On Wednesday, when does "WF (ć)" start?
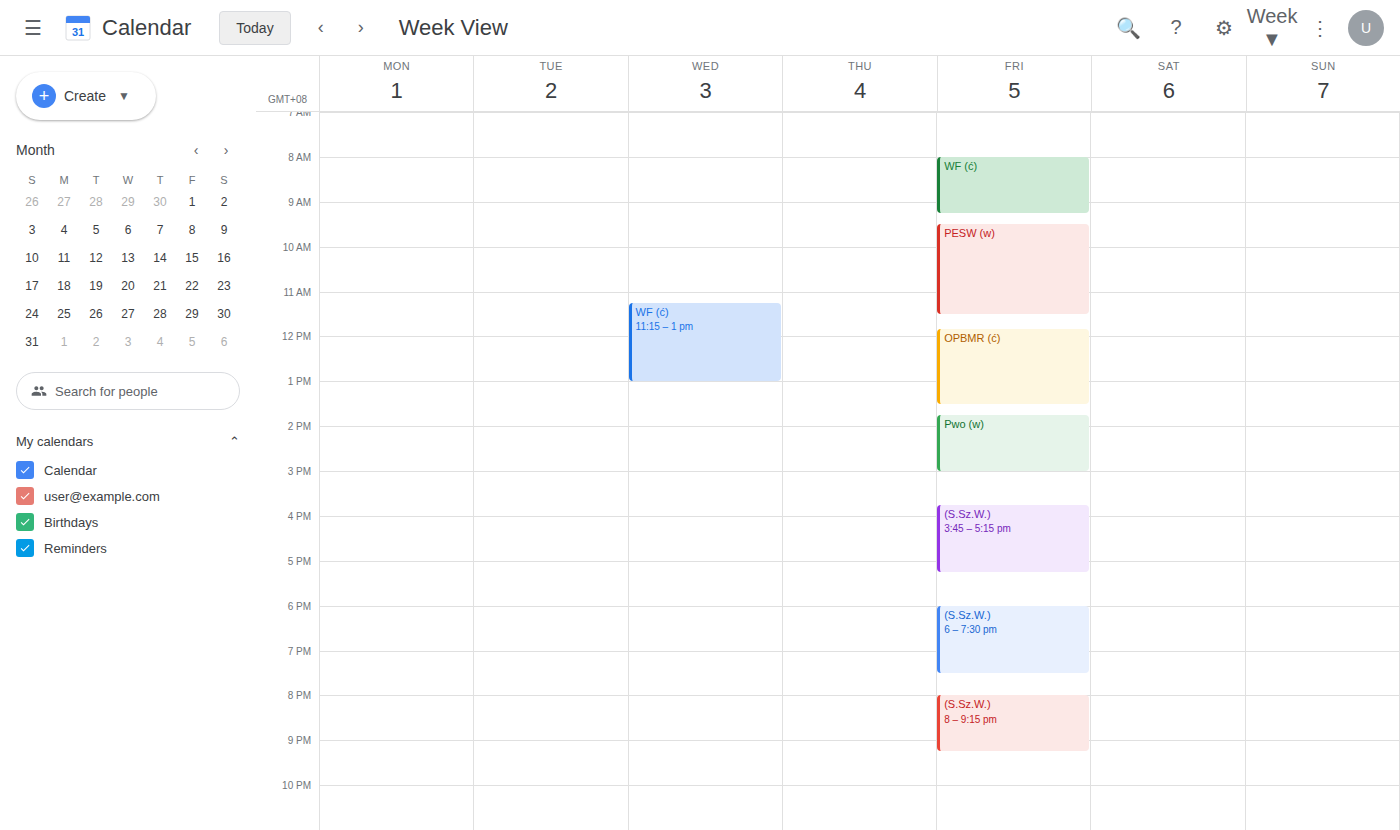
11:15 AM